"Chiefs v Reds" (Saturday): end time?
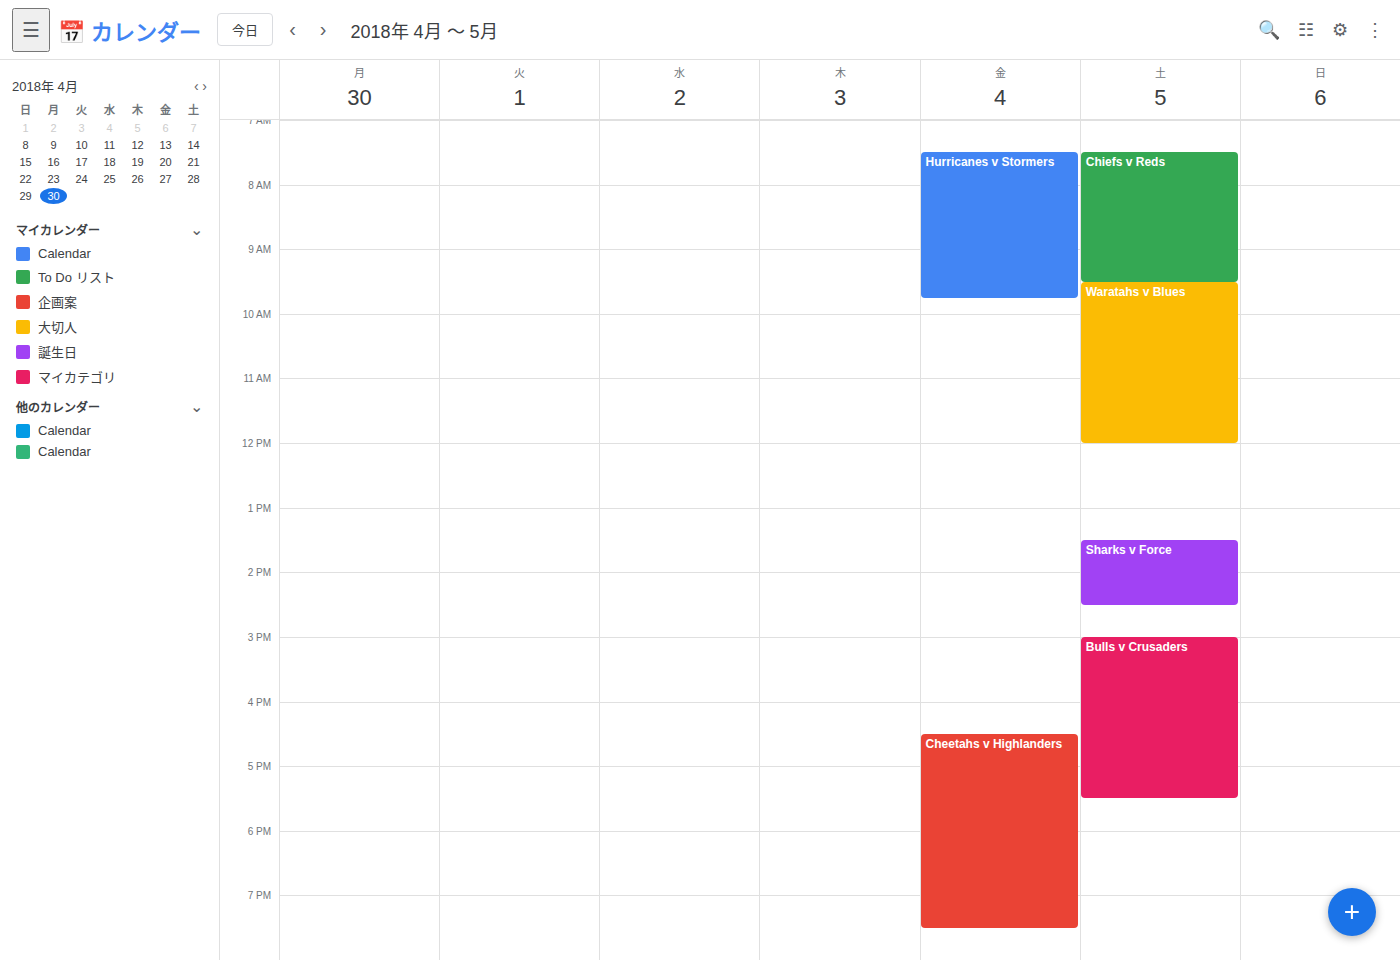
9:30 AM